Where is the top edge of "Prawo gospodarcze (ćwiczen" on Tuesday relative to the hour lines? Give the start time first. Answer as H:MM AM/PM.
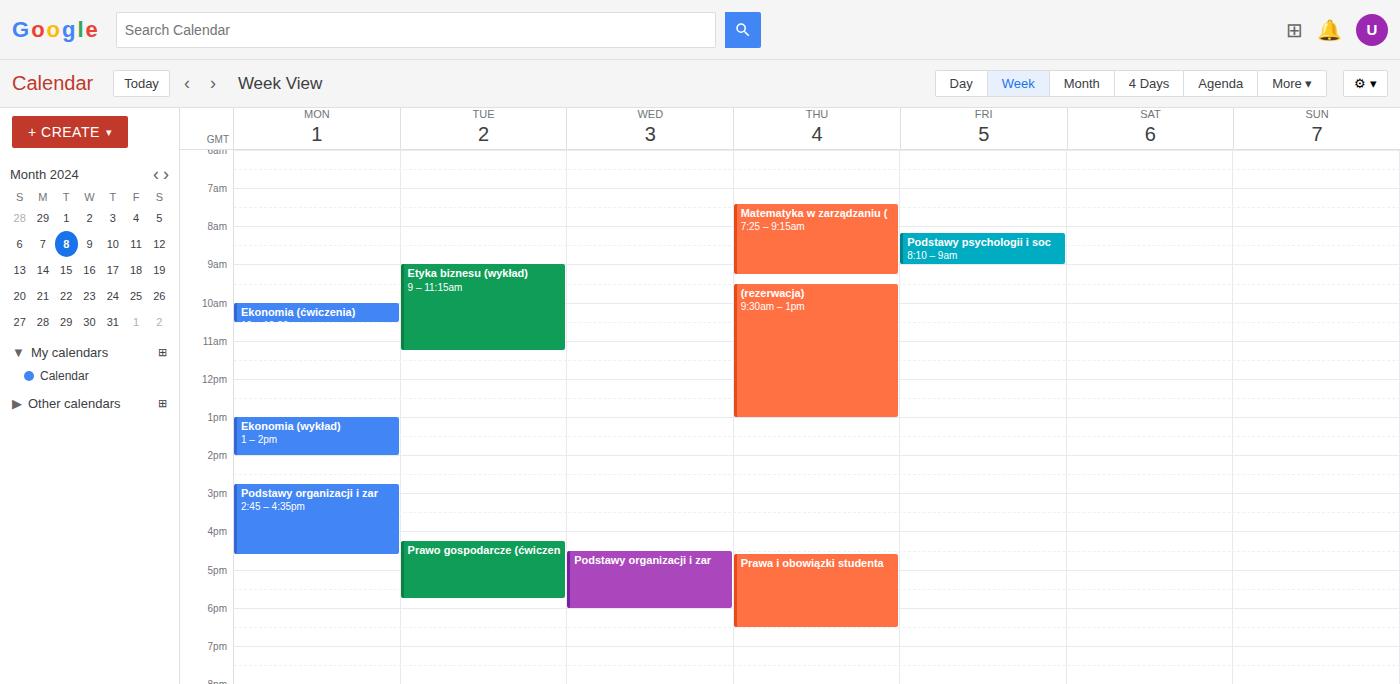
4:15 PM -- neither: a quarter of the way from the 4 PM line to the 5 PM line.